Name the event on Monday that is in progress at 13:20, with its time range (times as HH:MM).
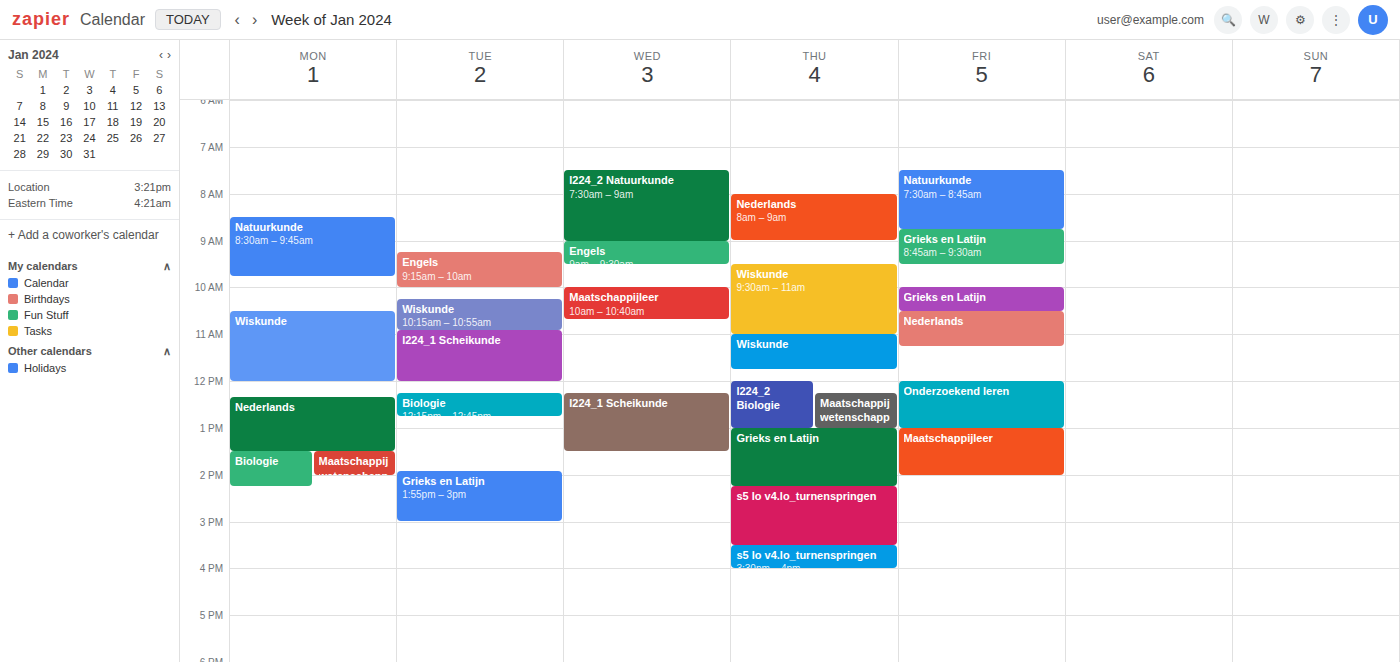
"Nederlands", 12:20 to 13:30